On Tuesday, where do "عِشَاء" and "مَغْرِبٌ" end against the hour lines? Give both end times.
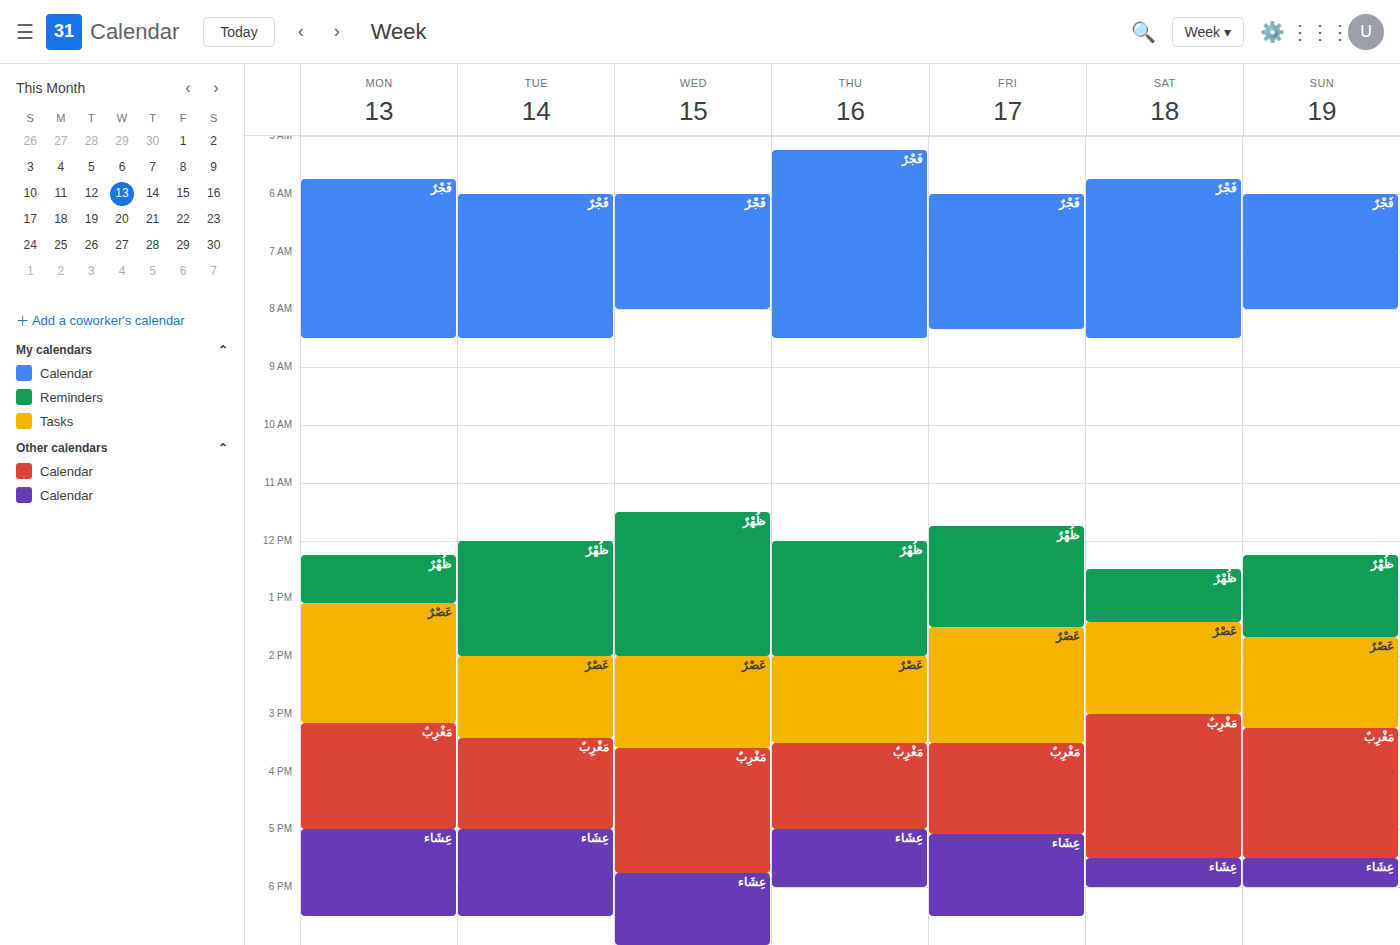
"عِشَاء": 6:30 PM, halfway between the 6 PM and 7 PM lines. "مَغْرِبٌ": 5:00 PM, exactly on the 5 PM line.